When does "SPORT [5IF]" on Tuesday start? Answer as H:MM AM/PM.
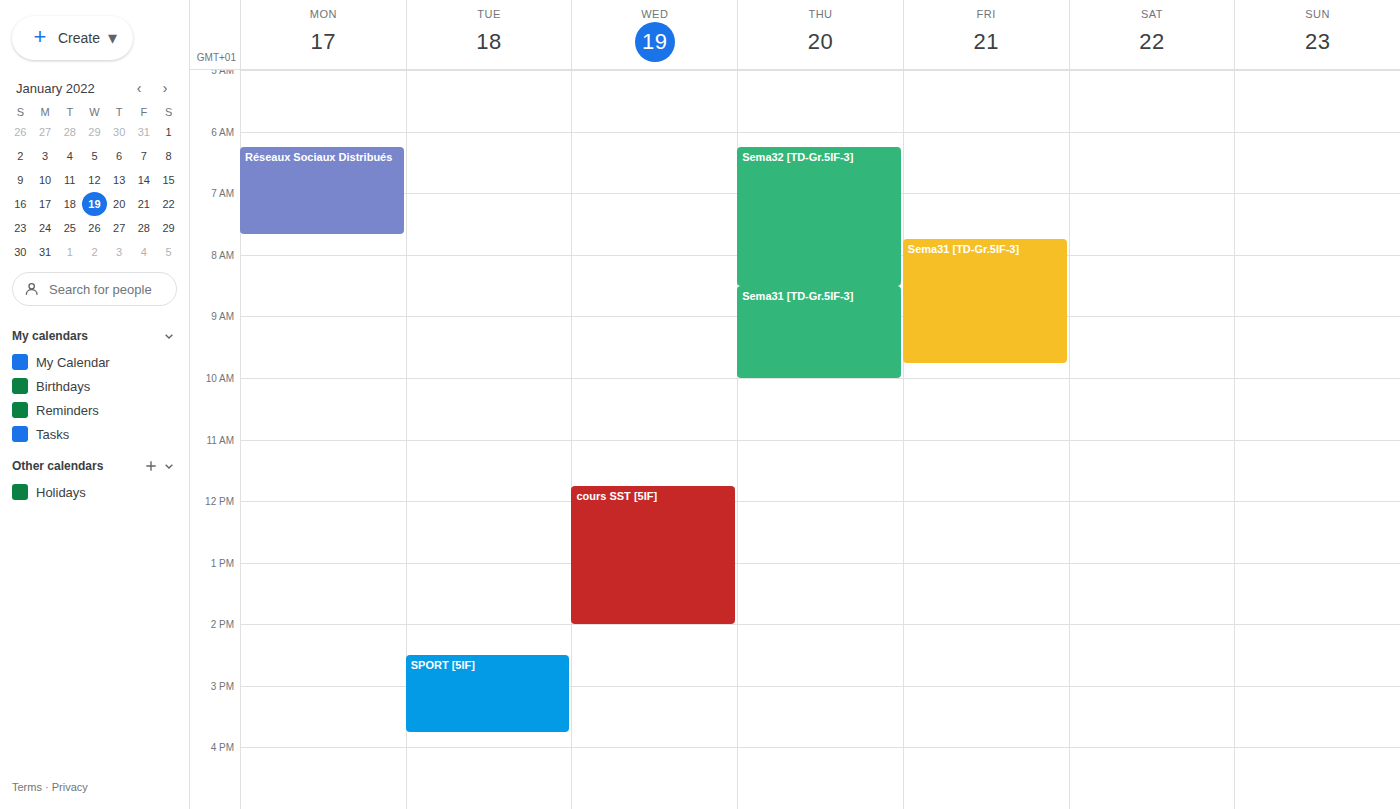
2:30 PM